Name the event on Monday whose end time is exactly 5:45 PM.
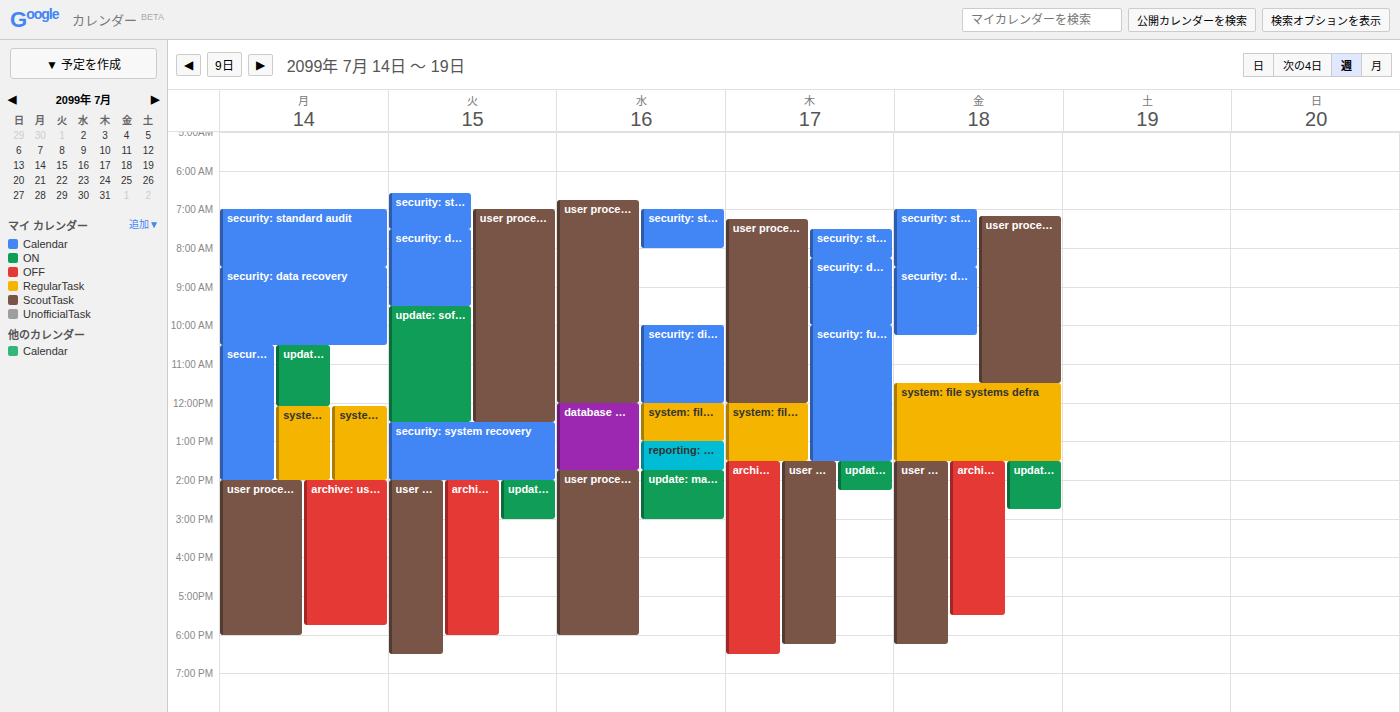
"archive: user requested da"